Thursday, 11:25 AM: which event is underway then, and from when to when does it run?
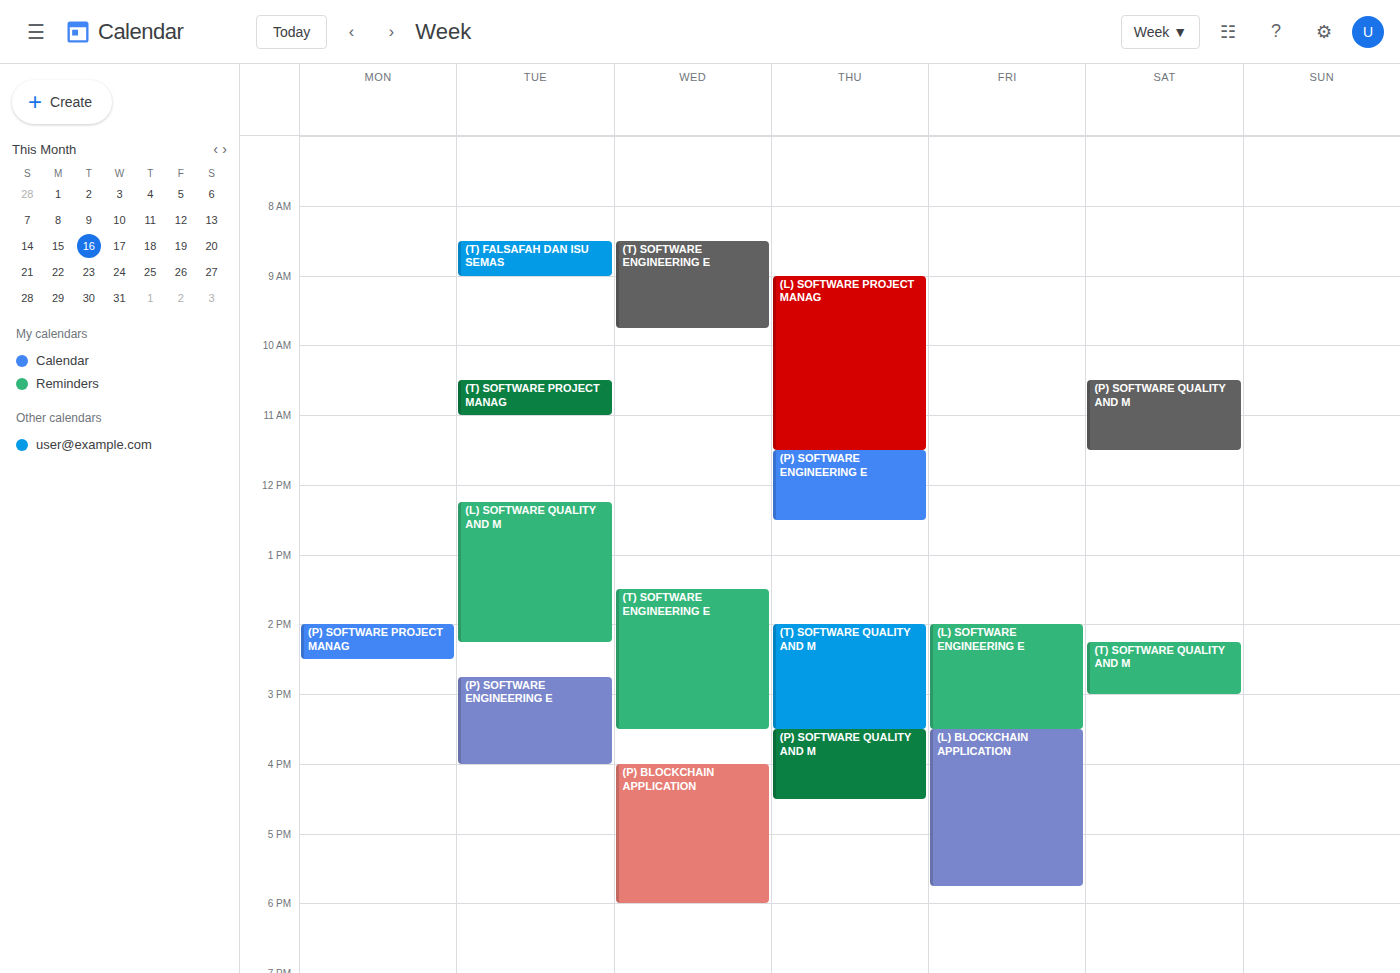
"(L) SOFTWARE PROJECT MANAG", 9:00 AM to 11:30 AM